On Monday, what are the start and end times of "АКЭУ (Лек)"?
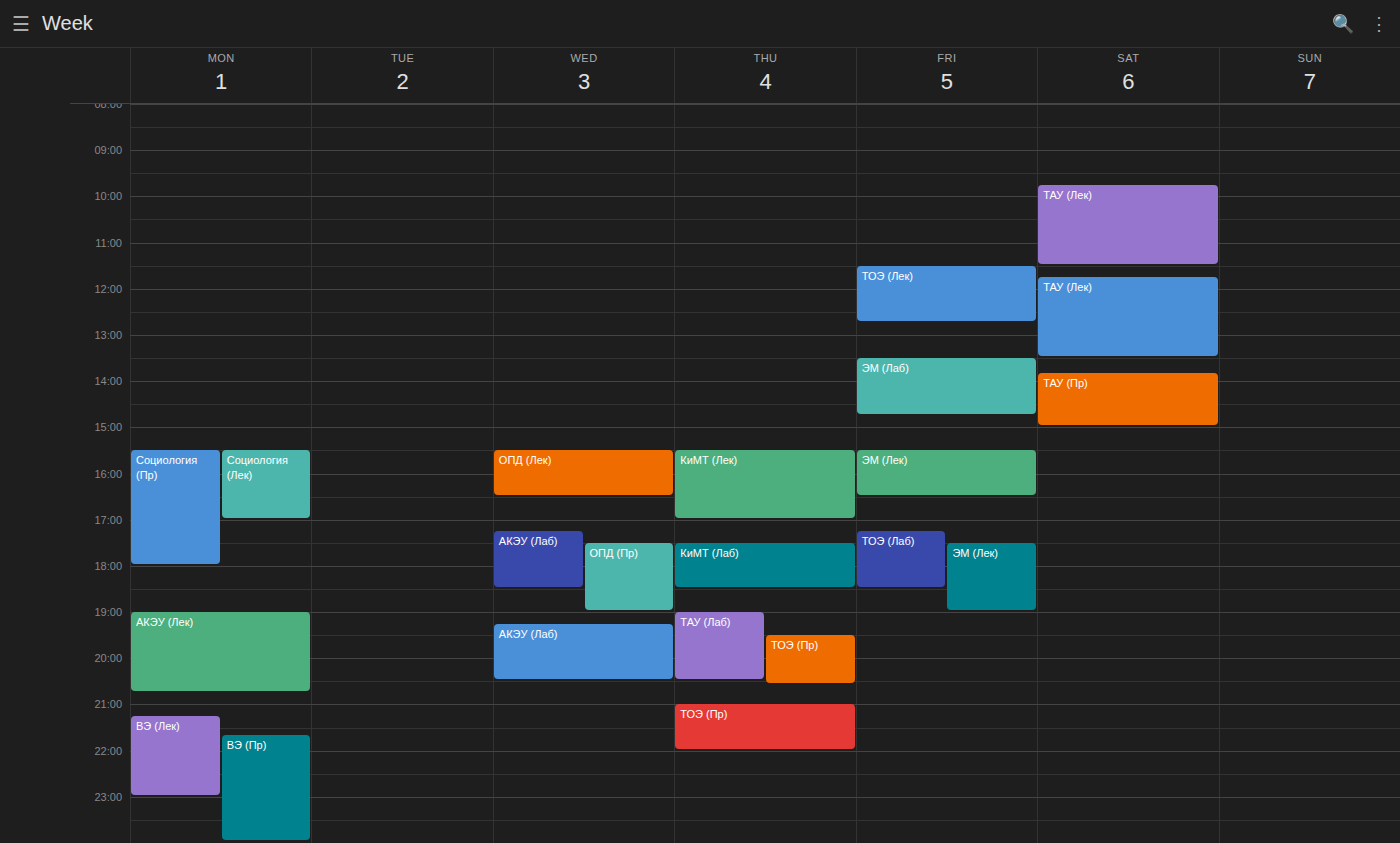
7:00 PM to 8:45 PM